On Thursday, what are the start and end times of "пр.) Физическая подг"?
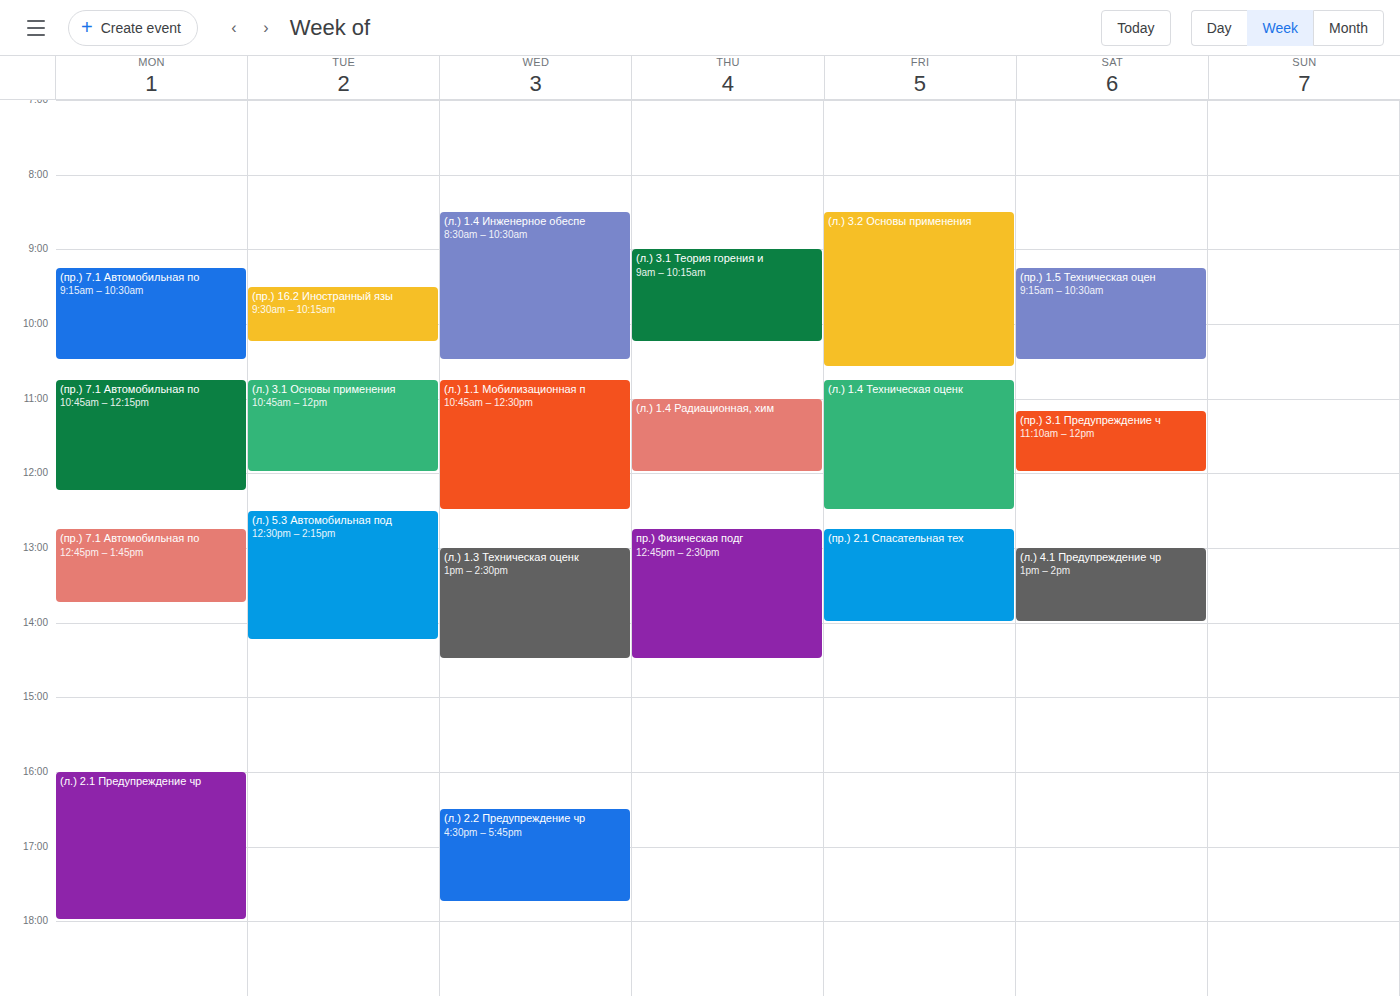
12:45 PM to 2:30 PM